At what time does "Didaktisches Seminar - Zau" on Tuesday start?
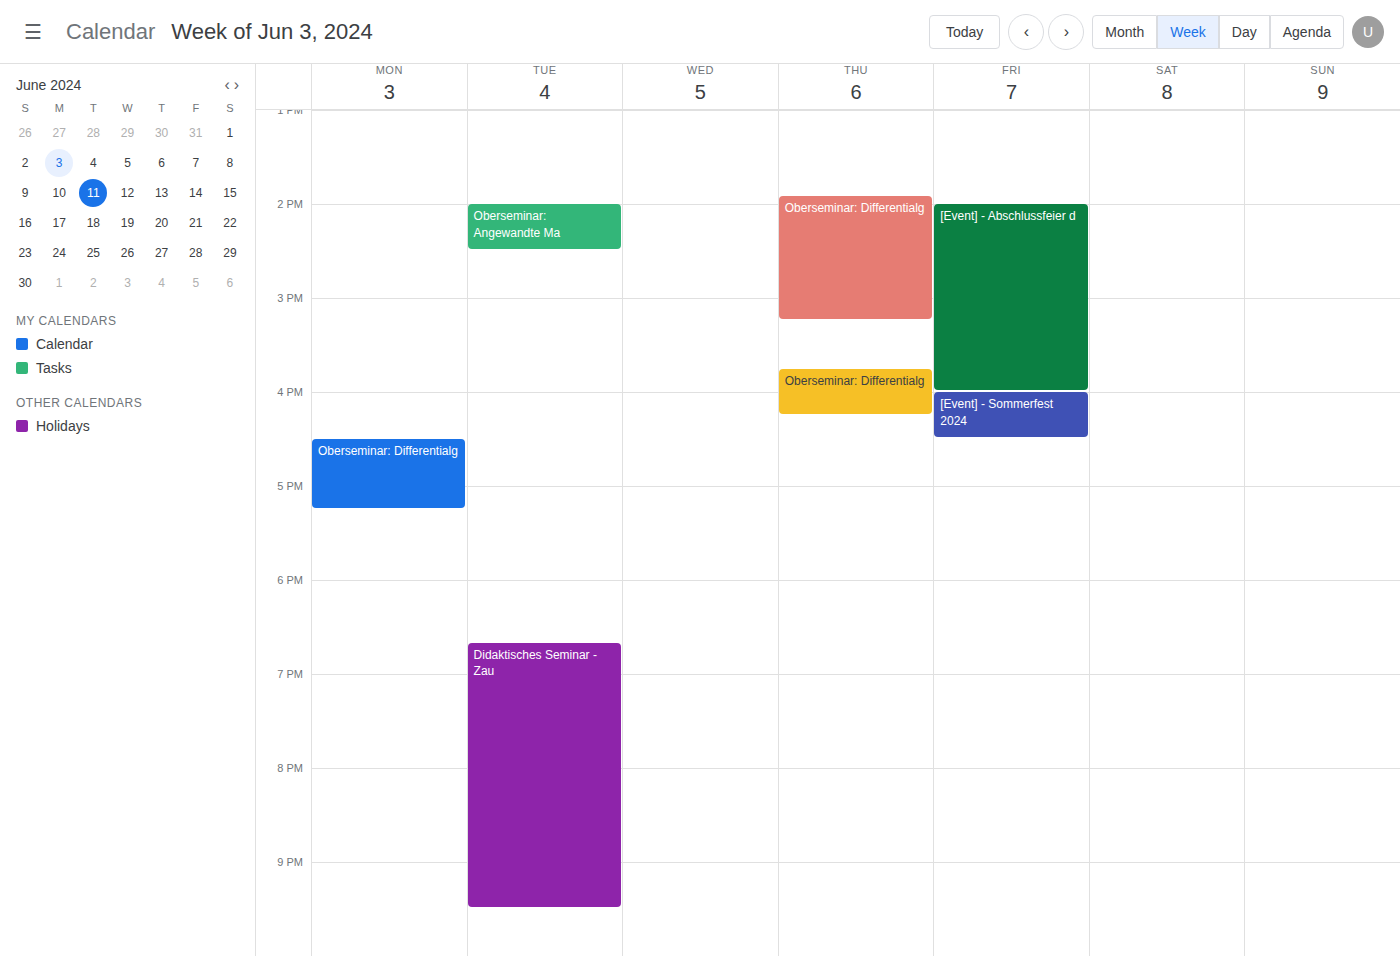
6:40 PM